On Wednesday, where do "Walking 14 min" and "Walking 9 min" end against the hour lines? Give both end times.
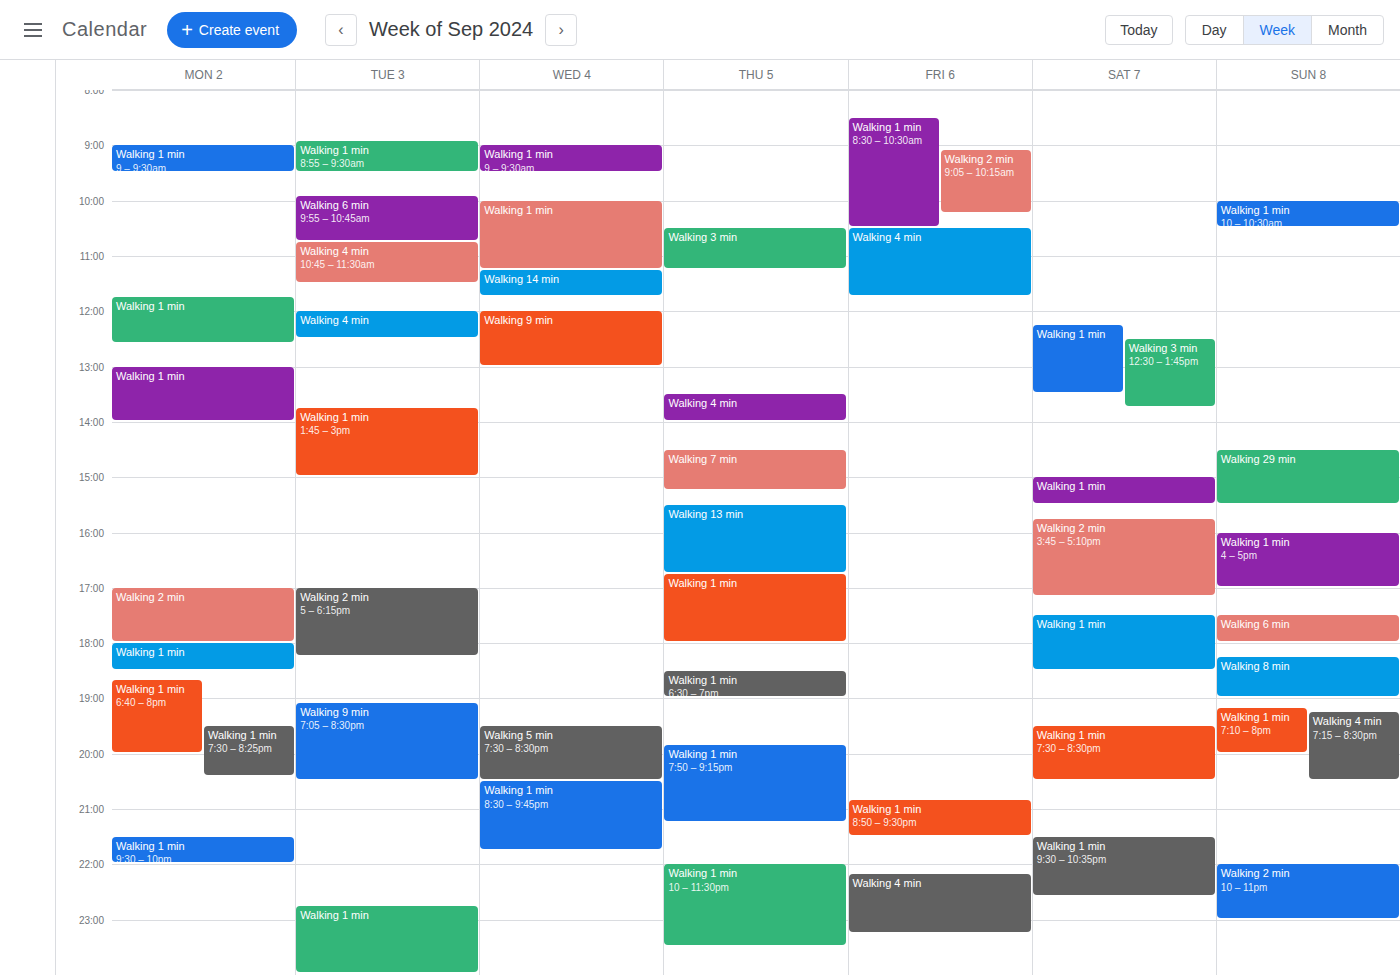
"Walking 14 min": 11:45 AM, neither: three quarters of the way from the 11 AM line to the 12 PM line. "Walking 9 min": 1:00 PM, exactly on the 1 PM line.